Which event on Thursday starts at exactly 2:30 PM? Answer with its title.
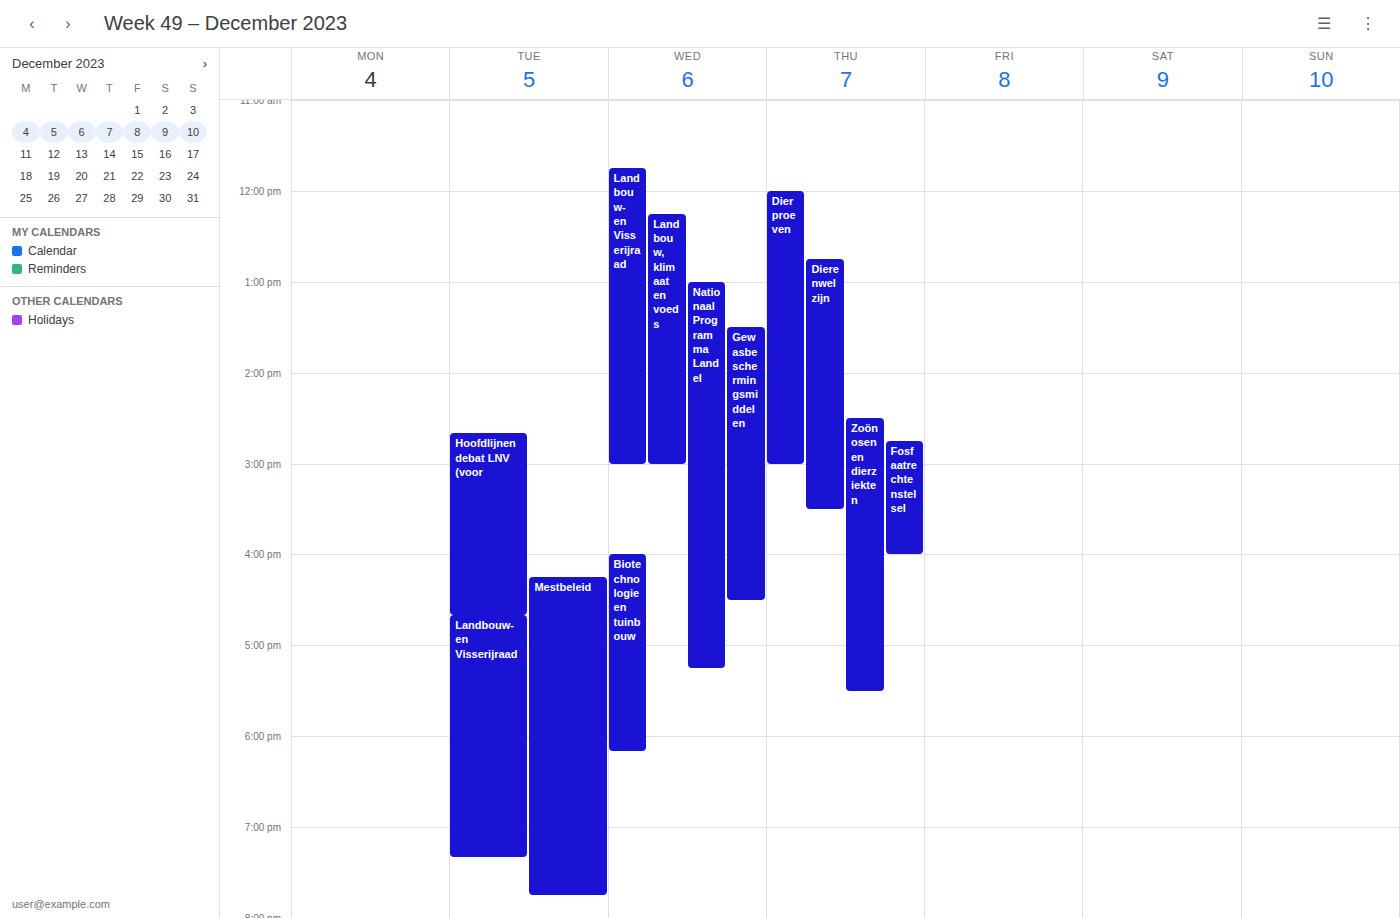
"Zoönosen en dierziekten"